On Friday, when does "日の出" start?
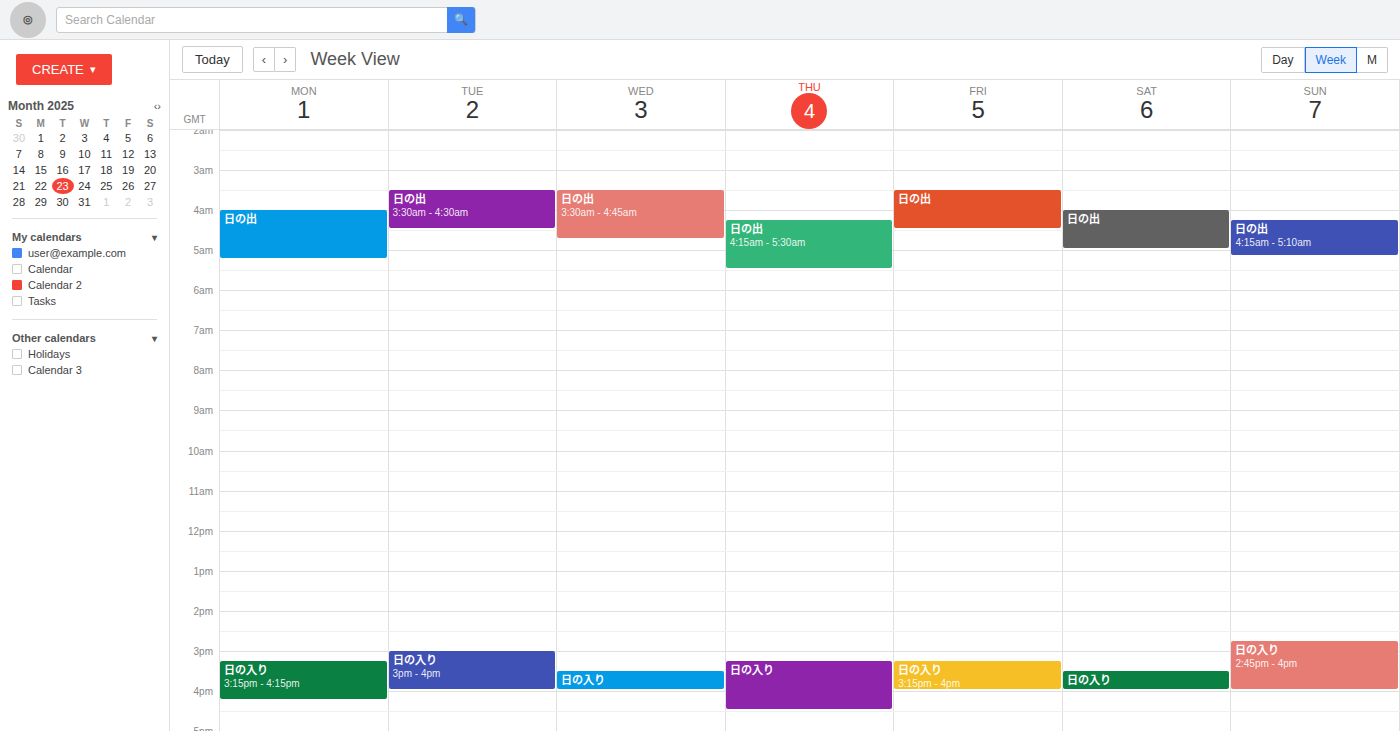
3:30 AM